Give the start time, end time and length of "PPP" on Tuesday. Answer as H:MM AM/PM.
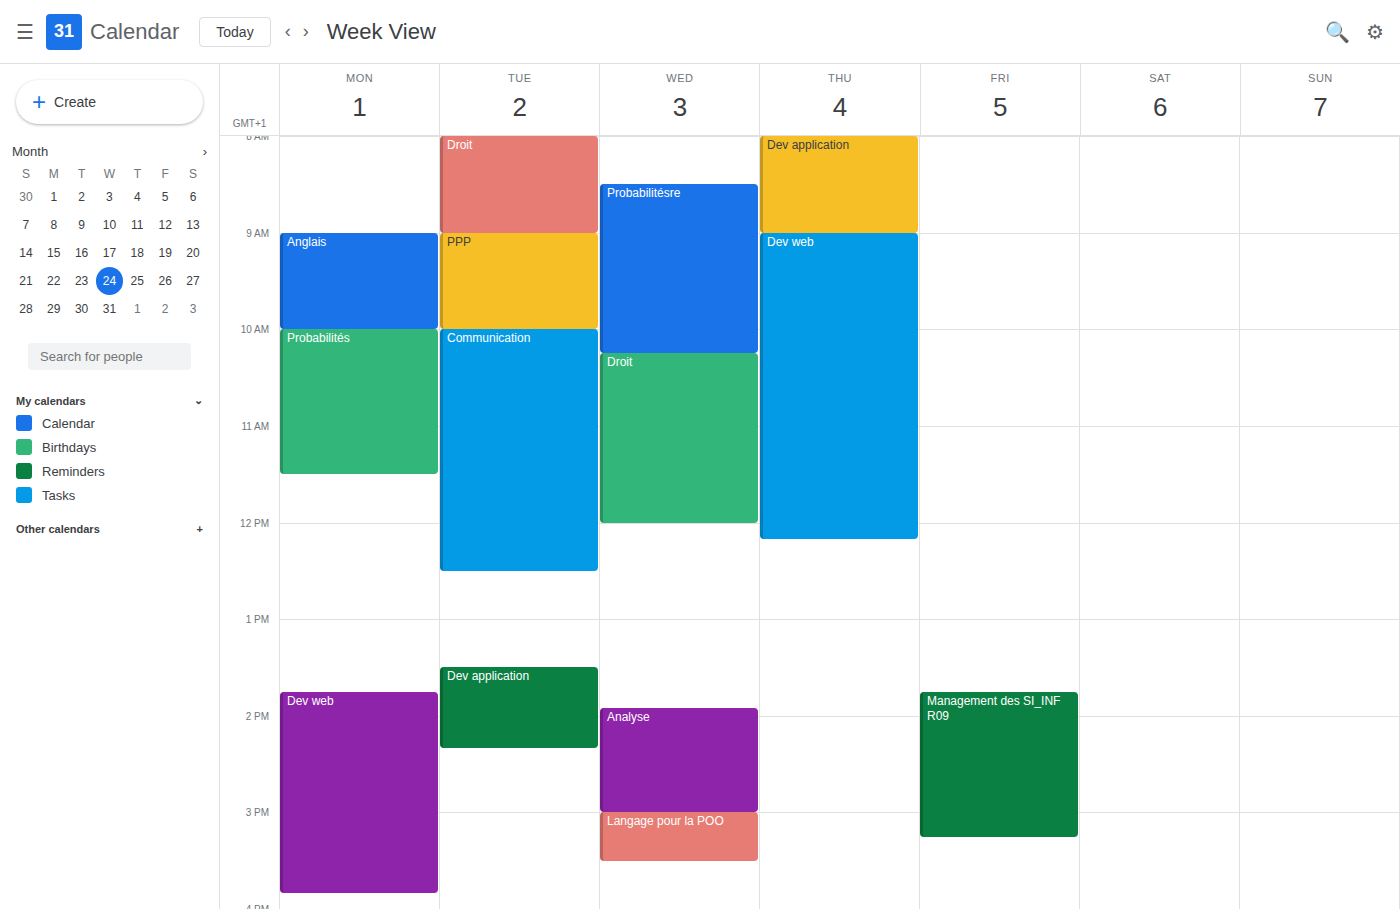
9:00 AM to 10:00 AM, 1 hour